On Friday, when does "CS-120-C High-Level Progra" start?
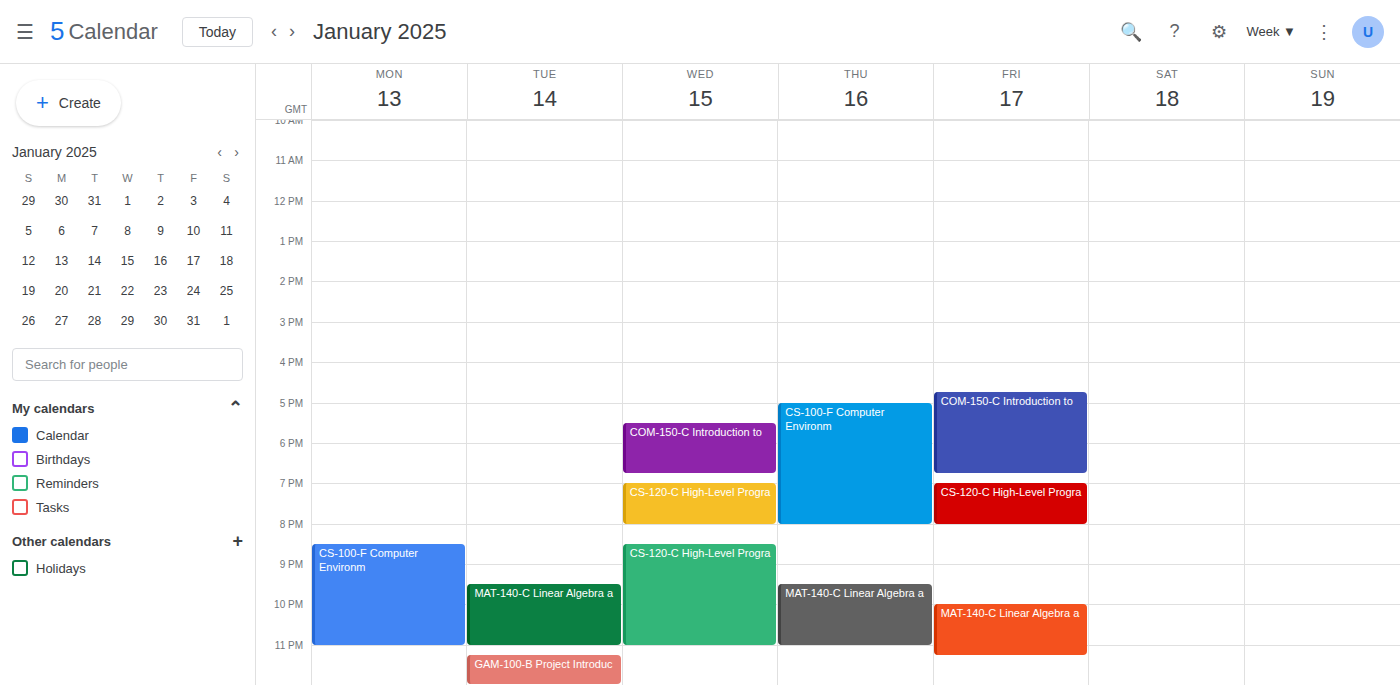
19:00